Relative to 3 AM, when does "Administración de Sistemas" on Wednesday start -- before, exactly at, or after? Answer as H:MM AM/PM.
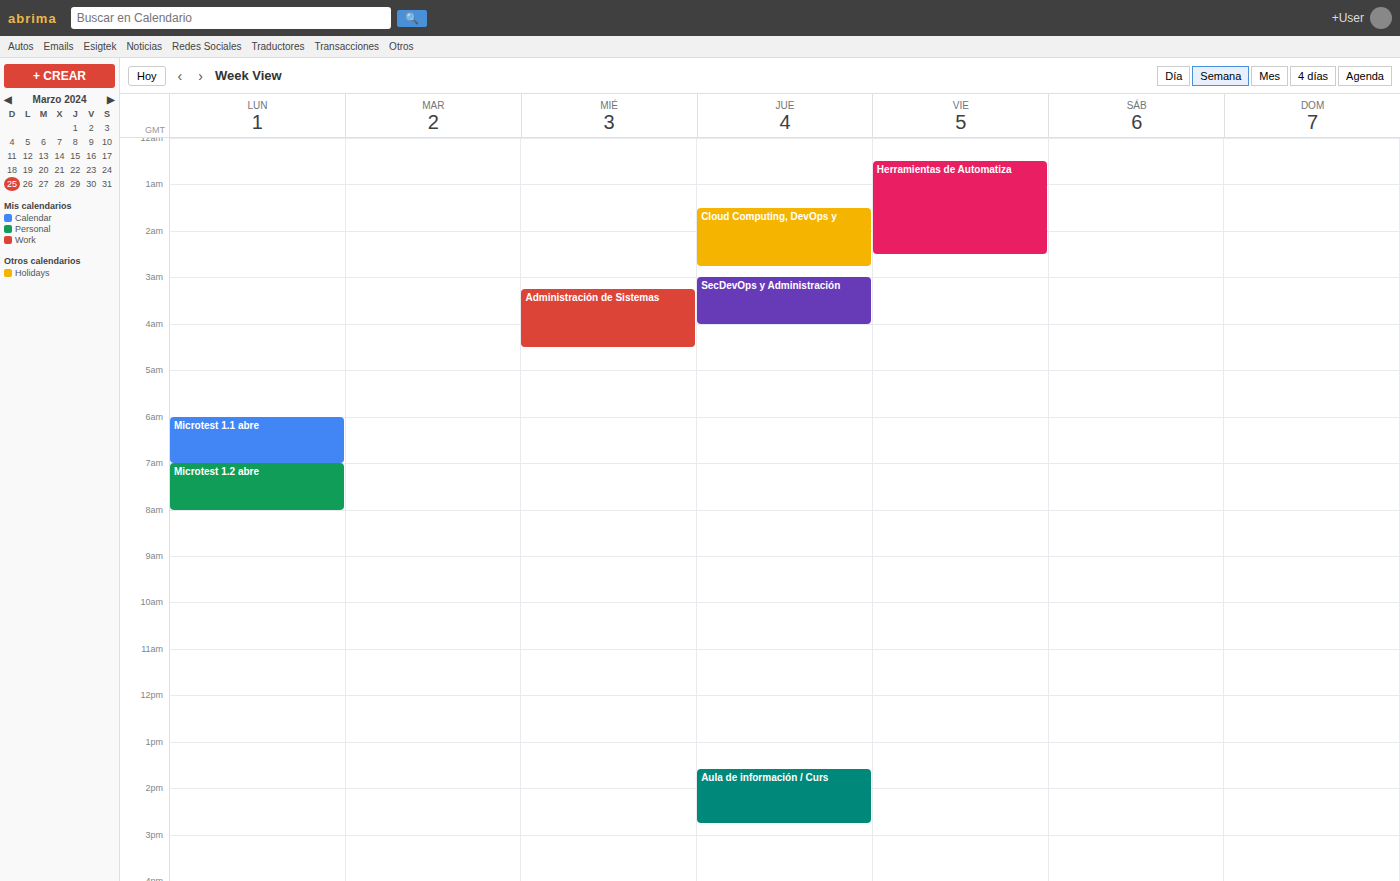
3:15 AM -- after 3 AM, 15 minutes below the 3 AM line.